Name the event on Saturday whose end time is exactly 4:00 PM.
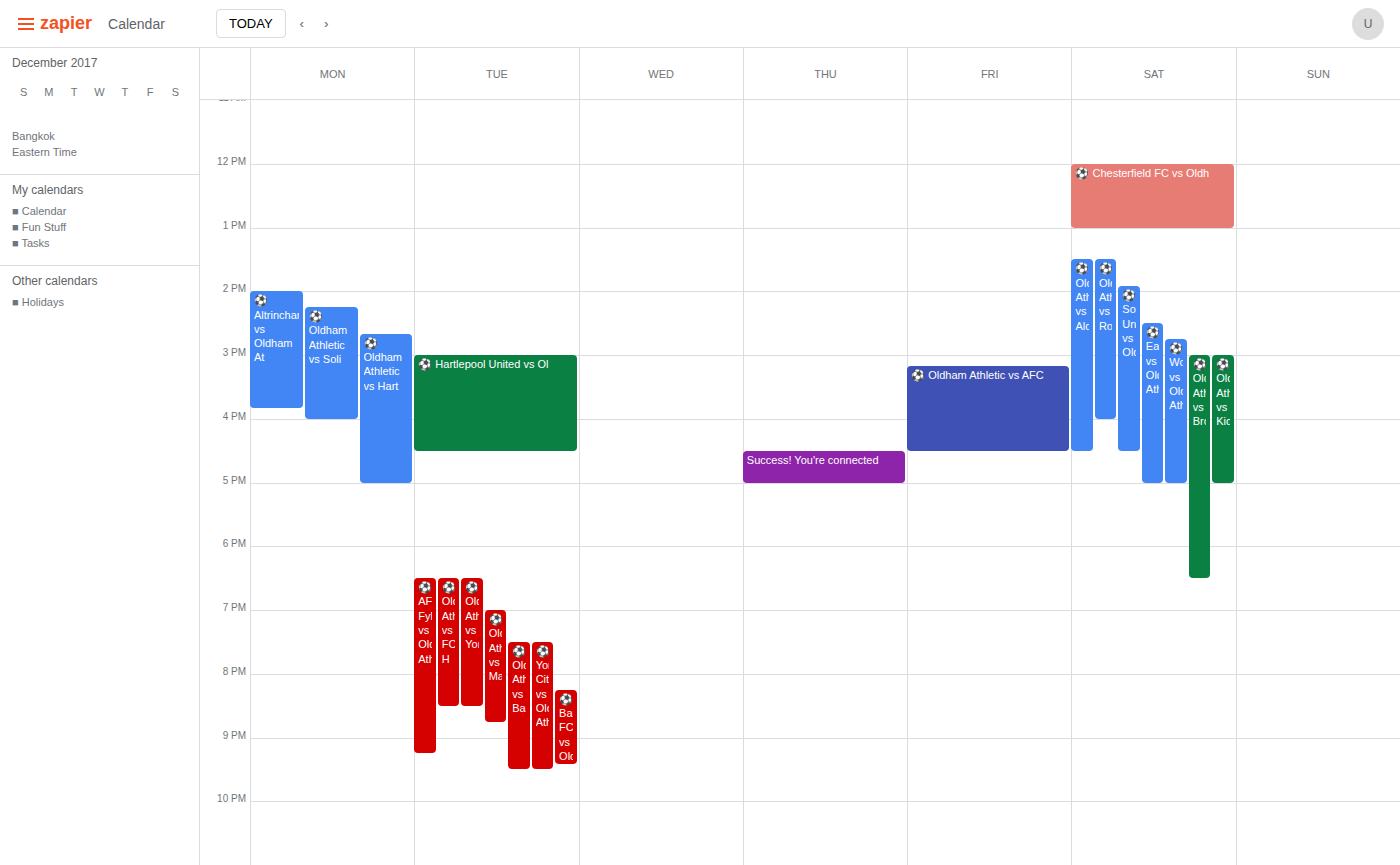
"⚽️ Oldham Athletic vs Roch"